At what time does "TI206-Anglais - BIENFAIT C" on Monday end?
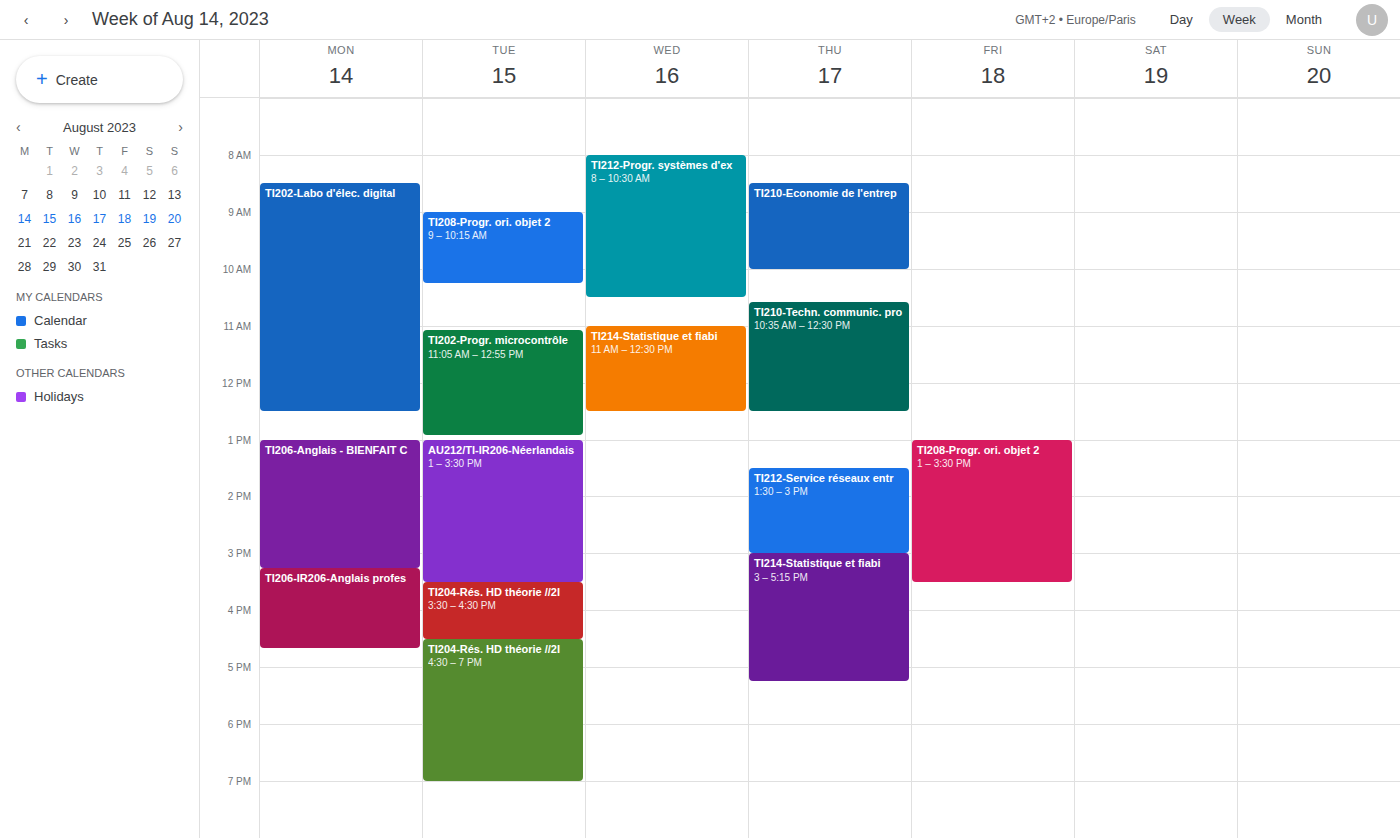
3:15 PM